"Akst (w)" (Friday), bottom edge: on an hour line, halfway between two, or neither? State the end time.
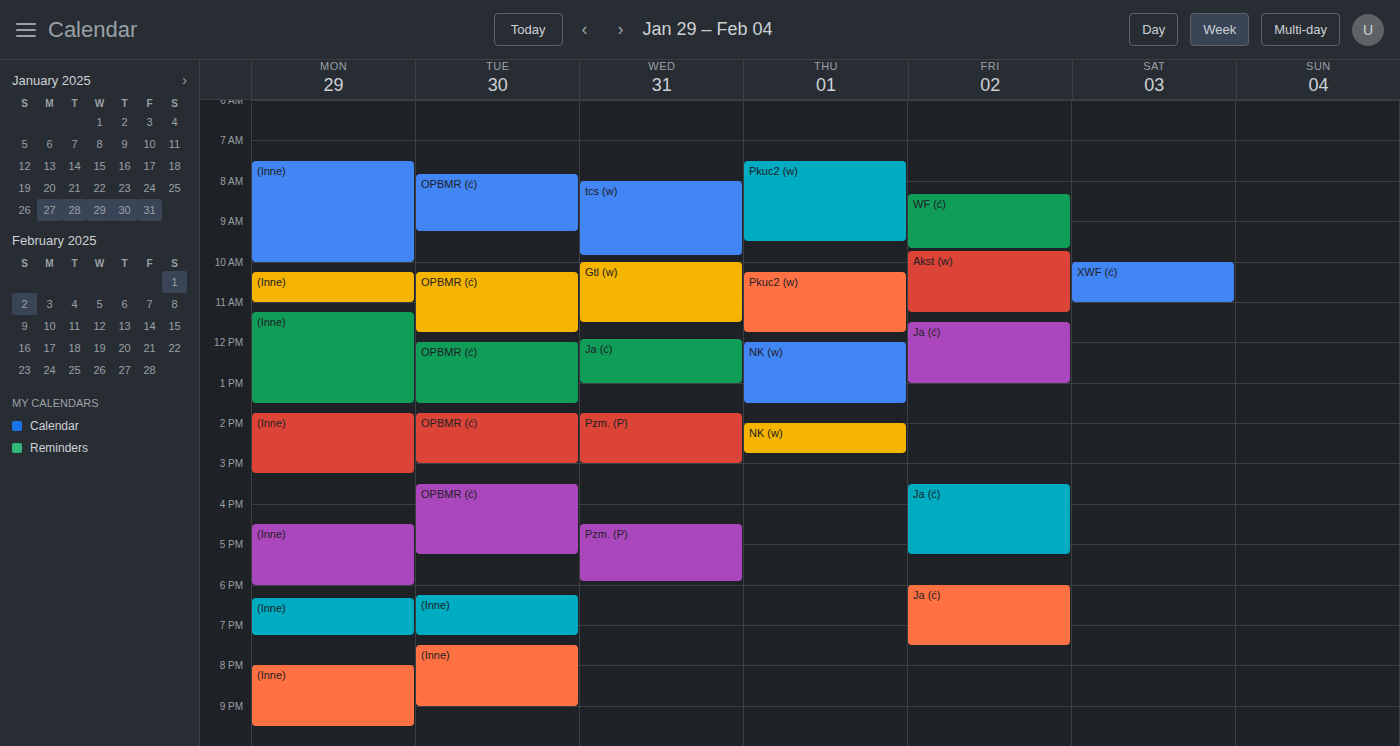
11:15 AM -- neither: a quarter of the way from the 11 AM line to the 12 PM line.